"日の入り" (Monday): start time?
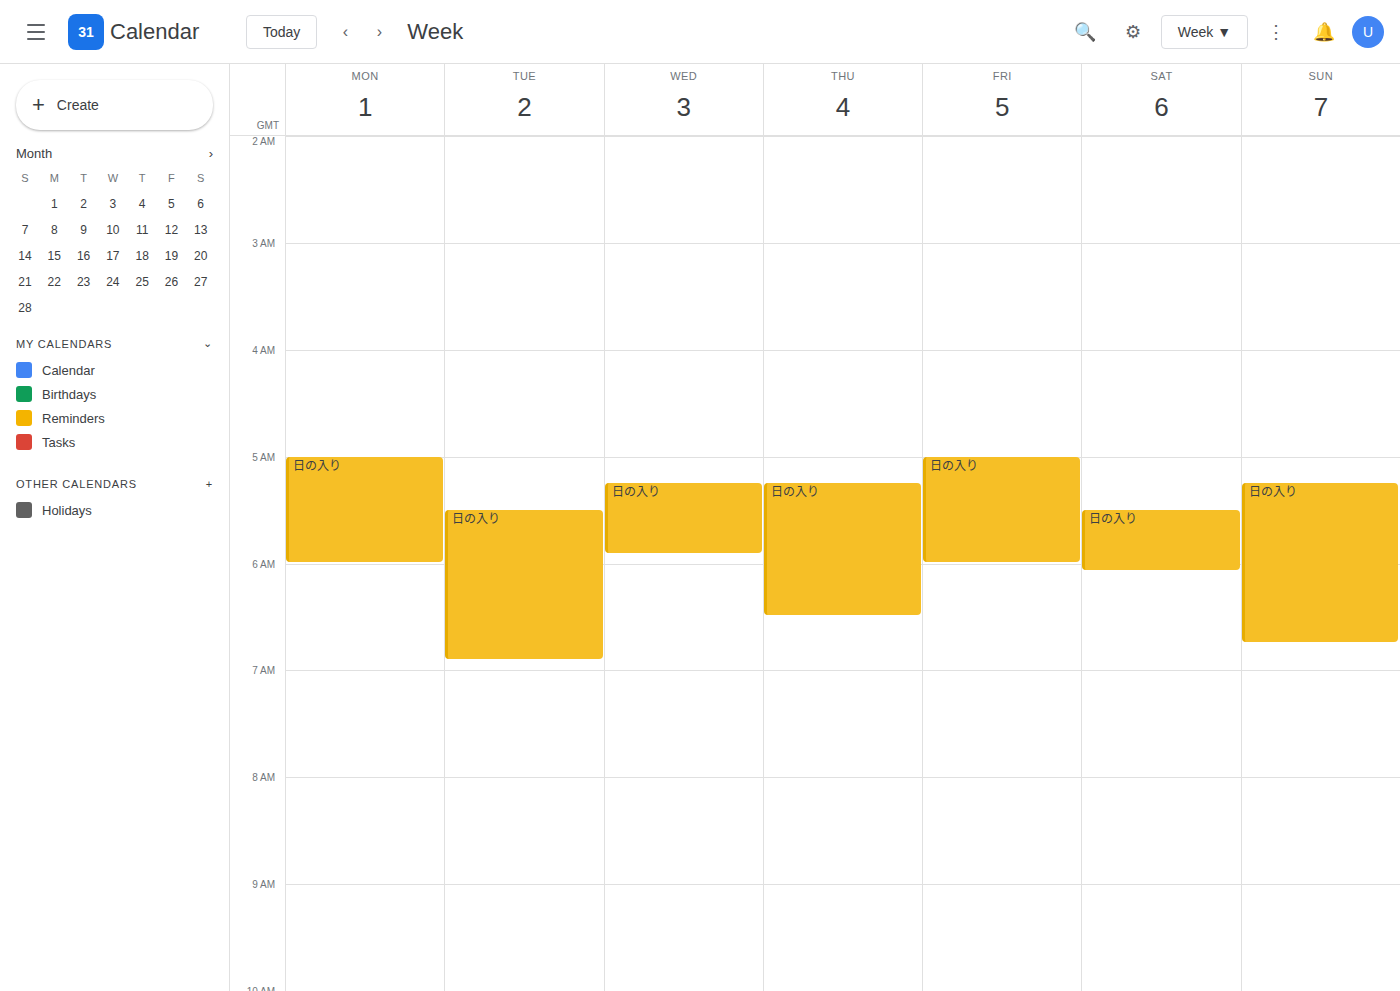
5:00 AM